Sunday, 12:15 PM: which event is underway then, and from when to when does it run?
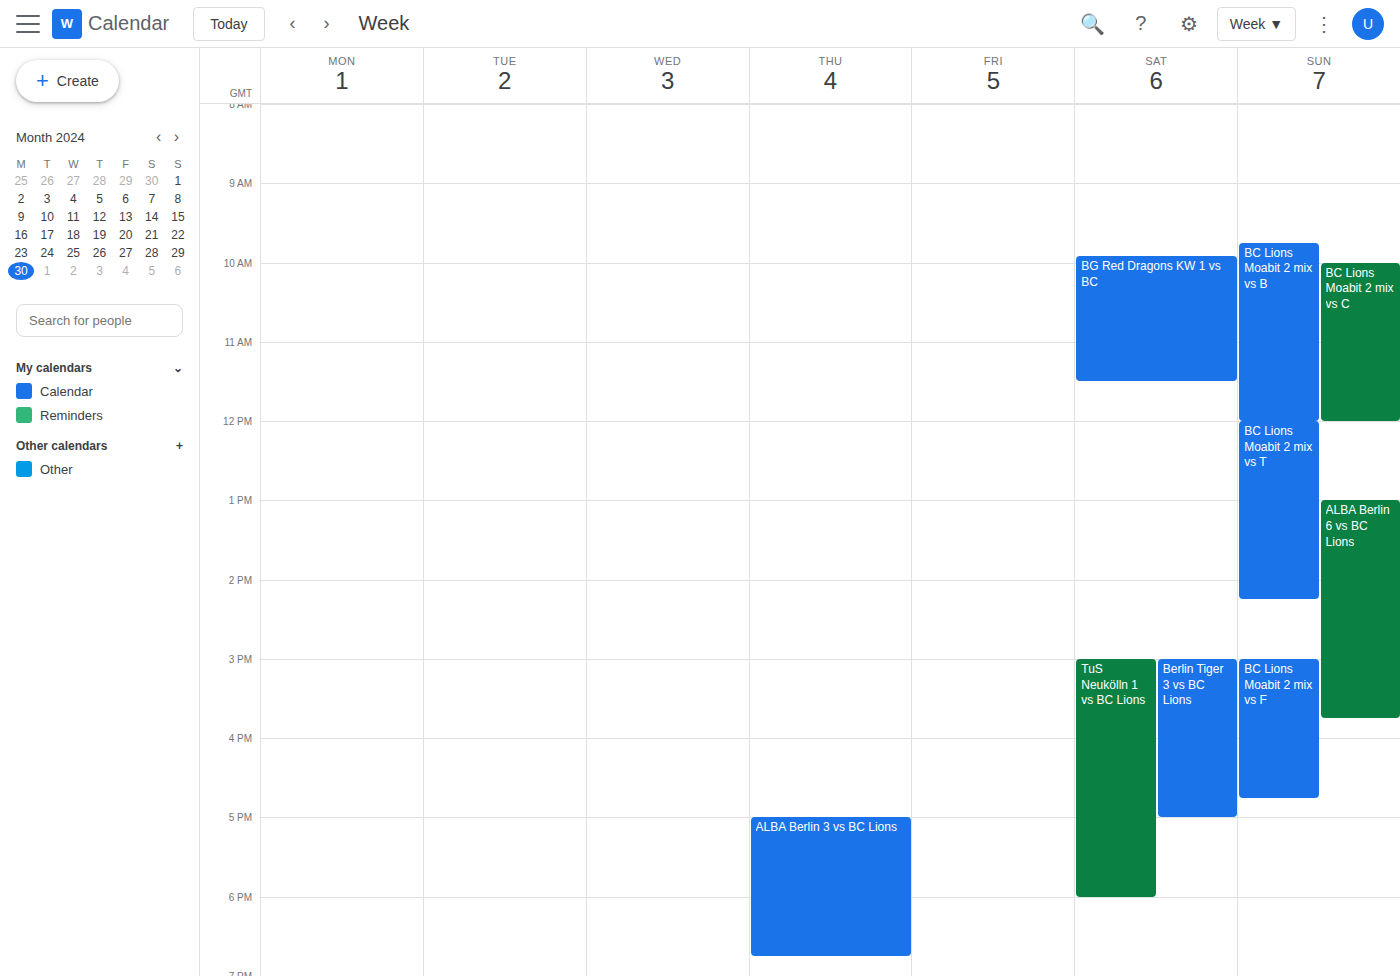
"BC Lions Moabit 2 mix vs T", 12:00 PM to 2:15 PM